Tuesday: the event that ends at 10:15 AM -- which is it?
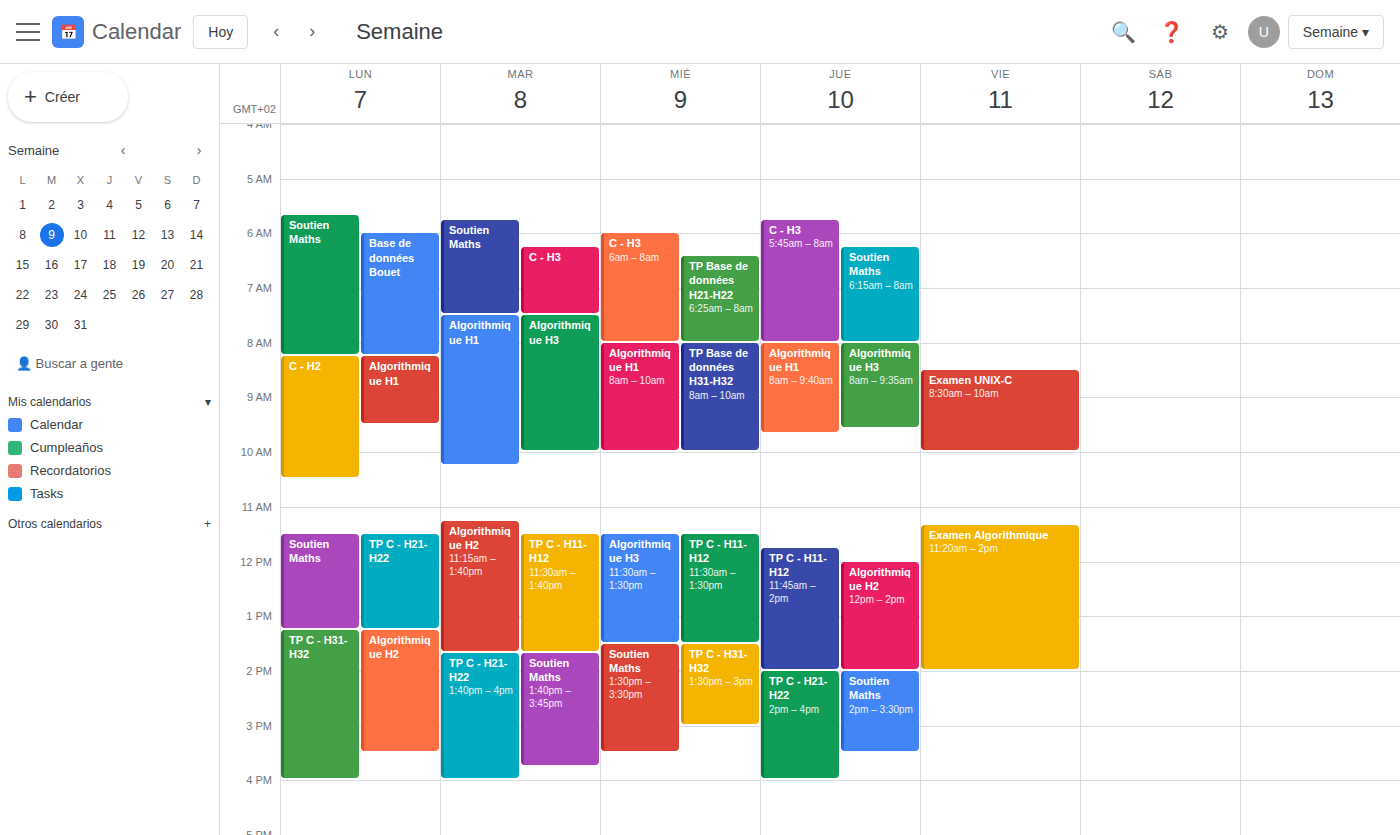
"Algorithmique H1"